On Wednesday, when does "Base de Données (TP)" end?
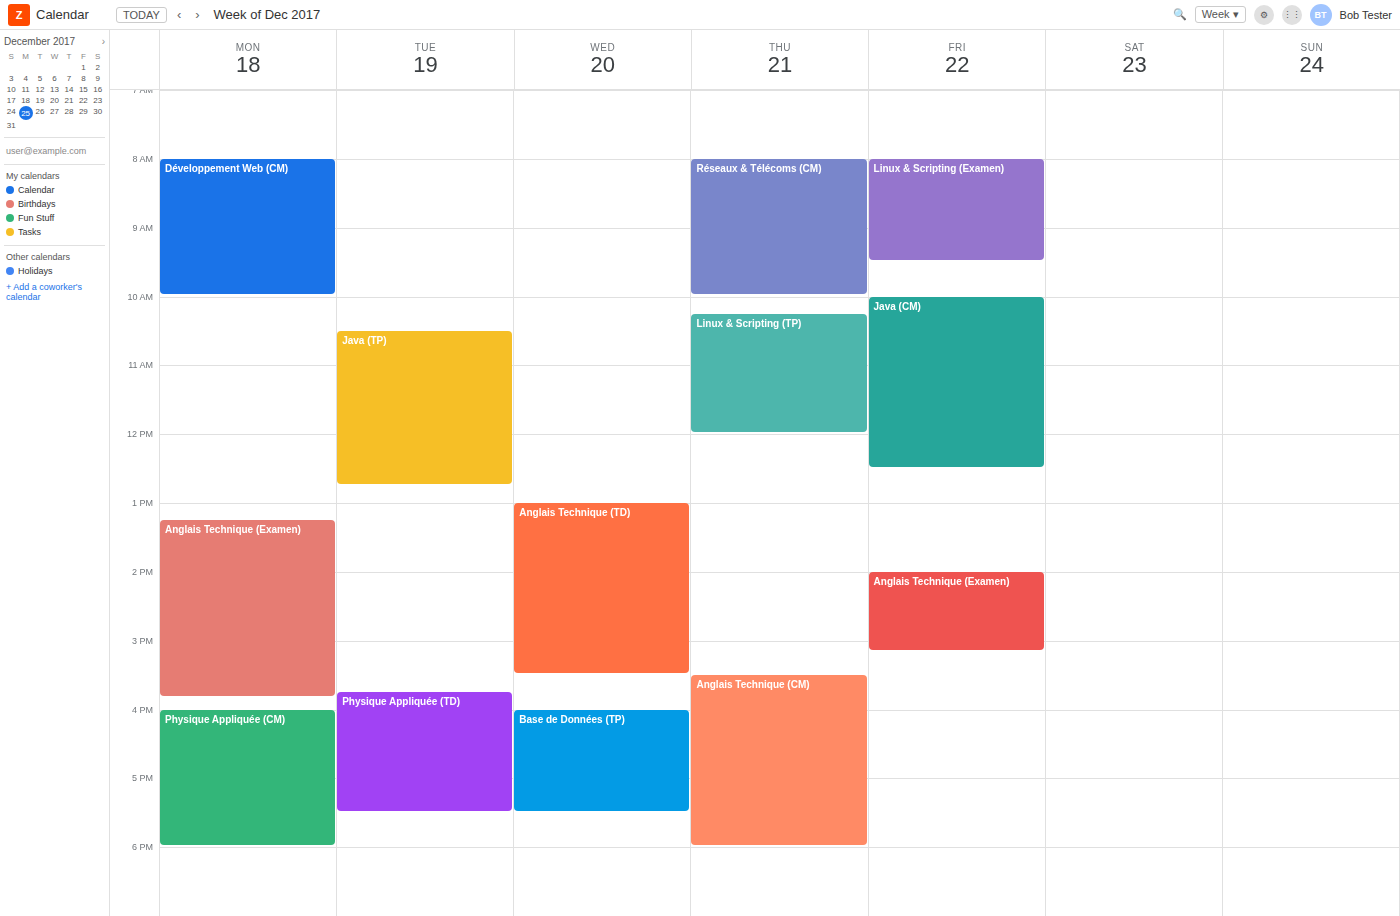
5:30 PM